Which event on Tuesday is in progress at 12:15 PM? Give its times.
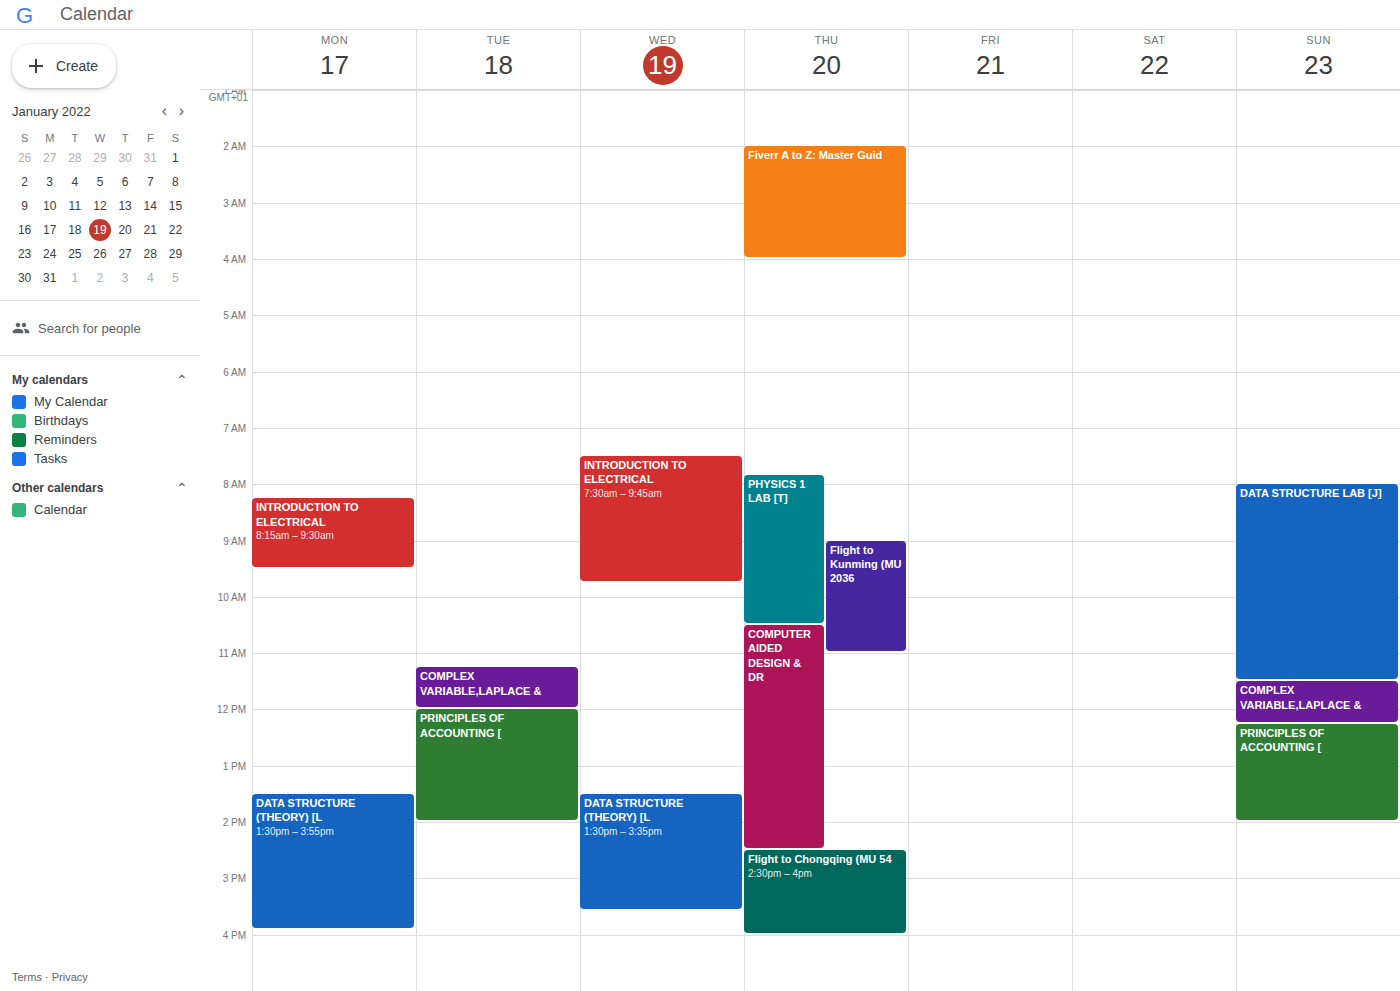
"PRINCIPLES OF ACCOUNTING [", 12:00 PM to 2:00 PM